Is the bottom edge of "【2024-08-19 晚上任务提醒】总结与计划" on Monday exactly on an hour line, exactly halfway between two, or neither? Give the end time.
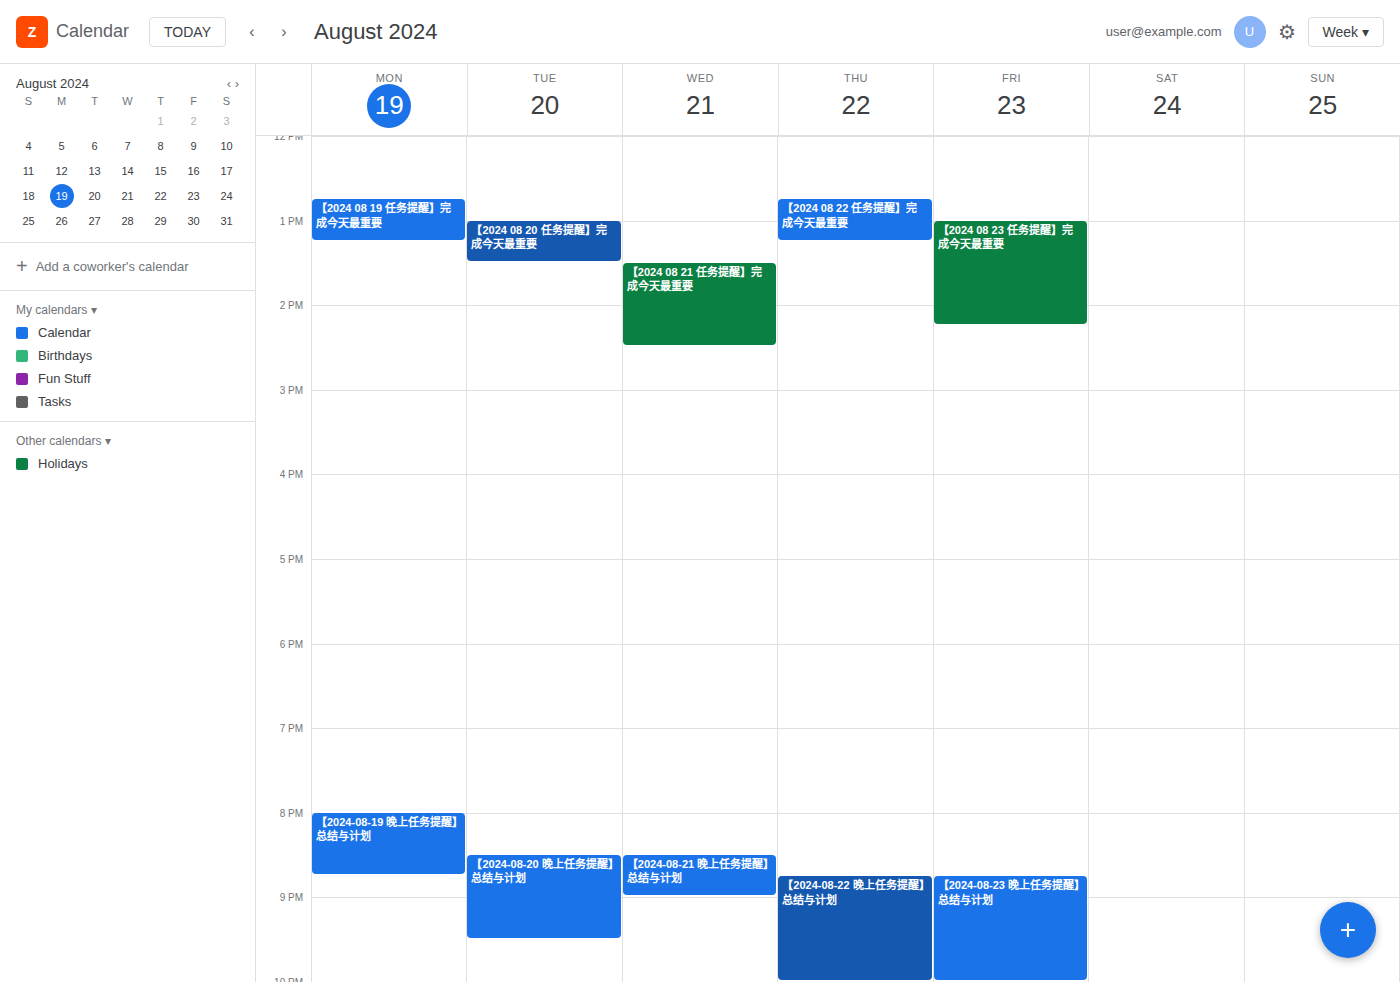
8:45 PM -- neither: three quarters of the way from the 8 PM line to the 9 PM line.